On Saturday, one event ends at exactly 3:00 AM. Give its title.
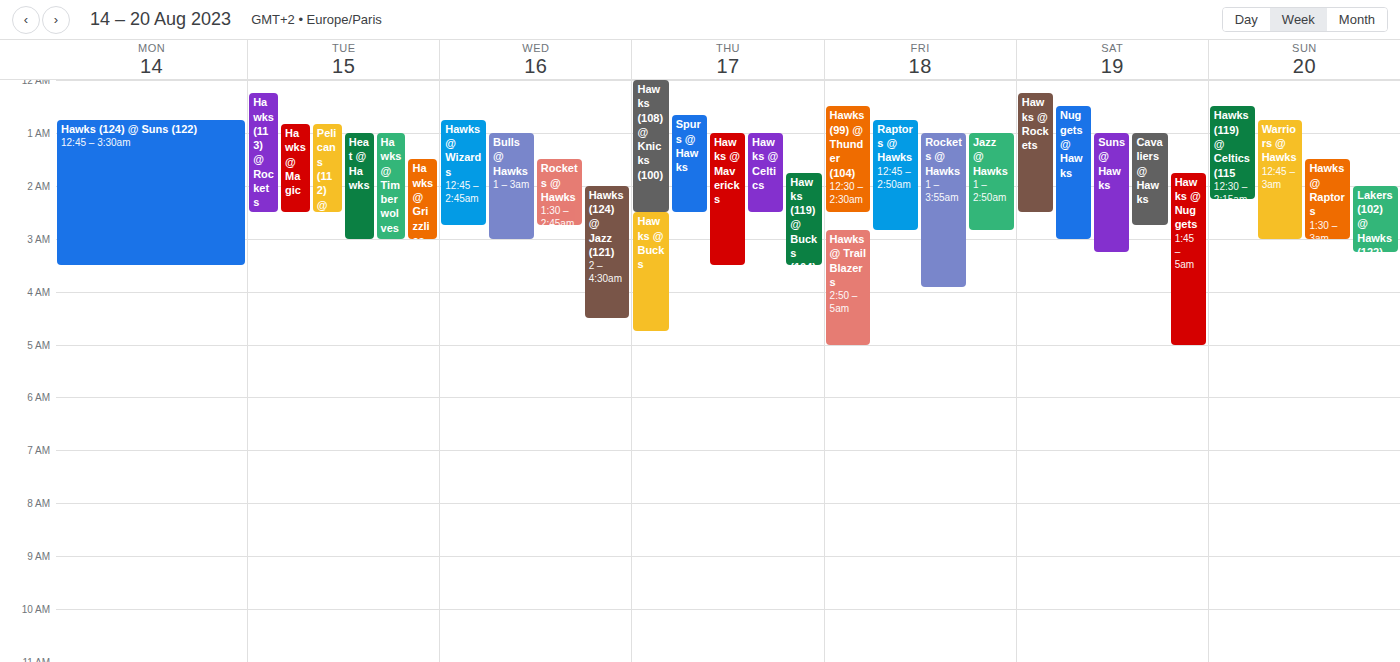
"Nuggets @ Hawks"